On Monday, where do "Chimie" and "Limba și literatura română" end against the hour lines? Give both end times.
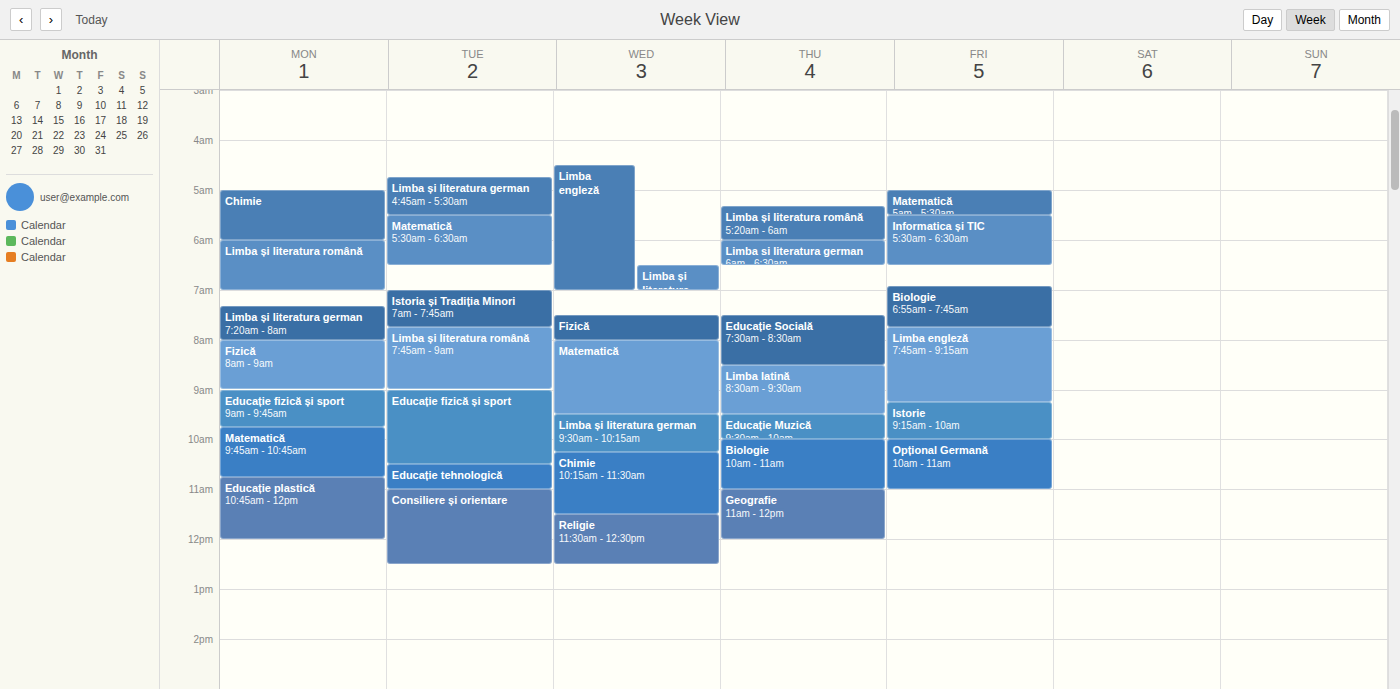
"Chimie": 6:00 AM, exactly on the 6 AM line. "Limba și literatura română": 7:00 AM, exactly on the 7 AM line.